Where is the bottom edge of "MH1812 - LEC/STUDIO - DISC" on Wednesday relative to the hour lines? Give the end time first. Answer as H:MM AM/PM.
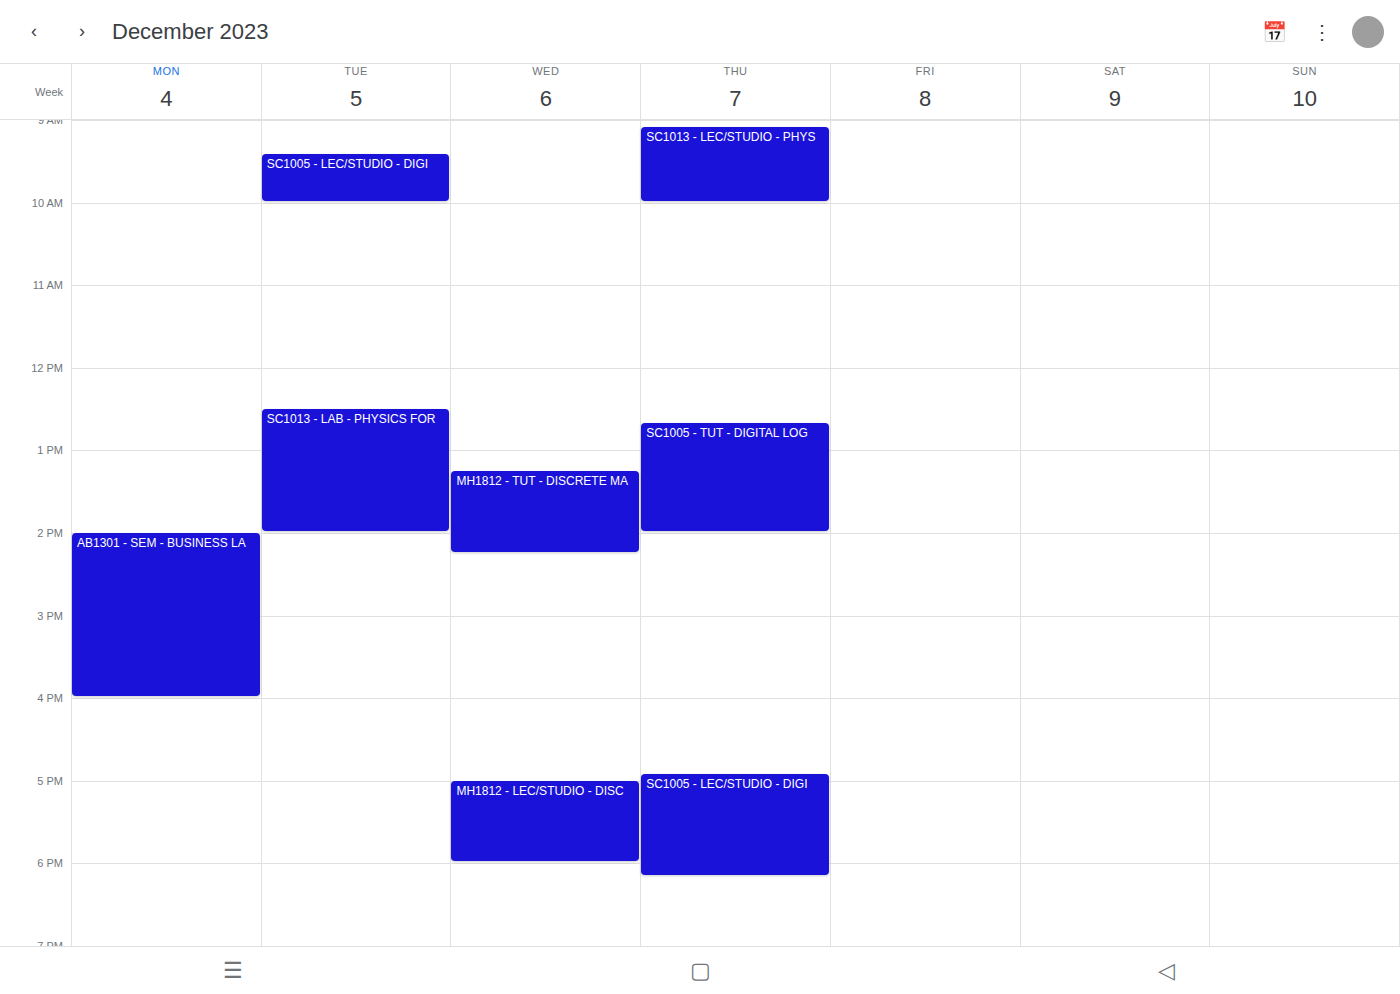
6:00 PM -- exactly on the 6 PM line.